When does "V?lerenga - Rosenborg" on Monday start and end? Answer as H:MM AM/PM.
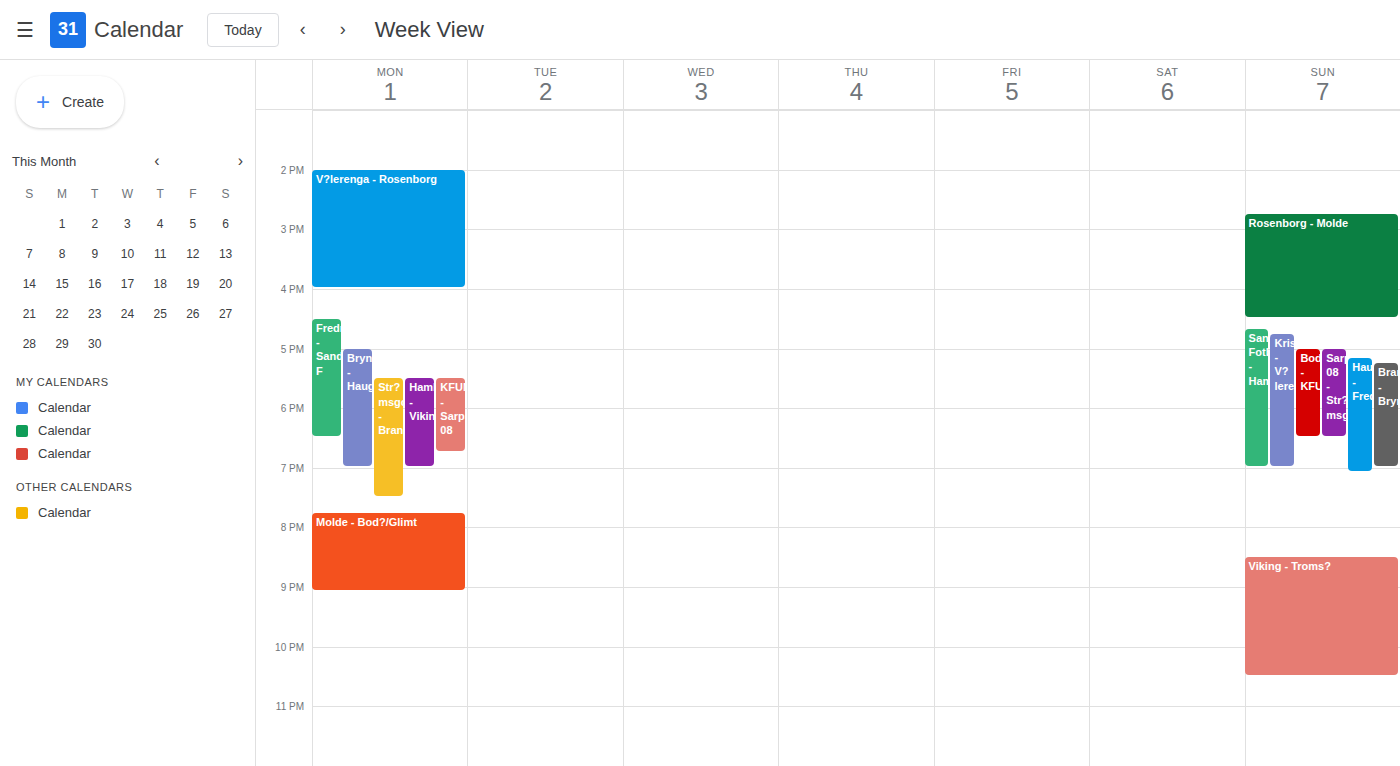
2:00 PM to 4:00 PM